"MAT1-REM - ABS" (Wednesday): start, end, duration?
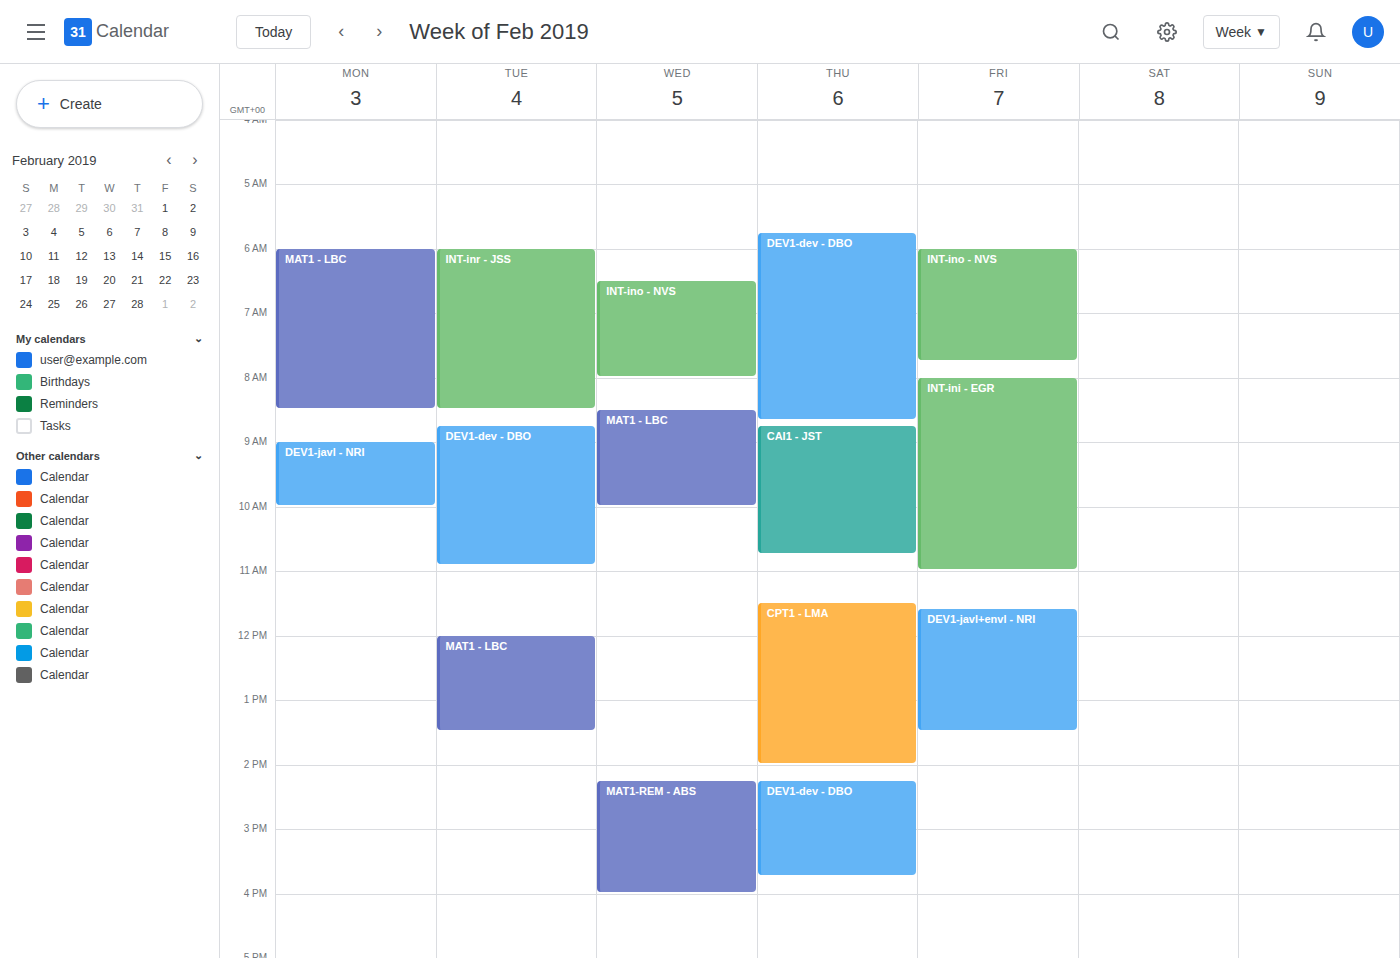
2:15 PM to 4:00 PM, 1 hour 45 minutes